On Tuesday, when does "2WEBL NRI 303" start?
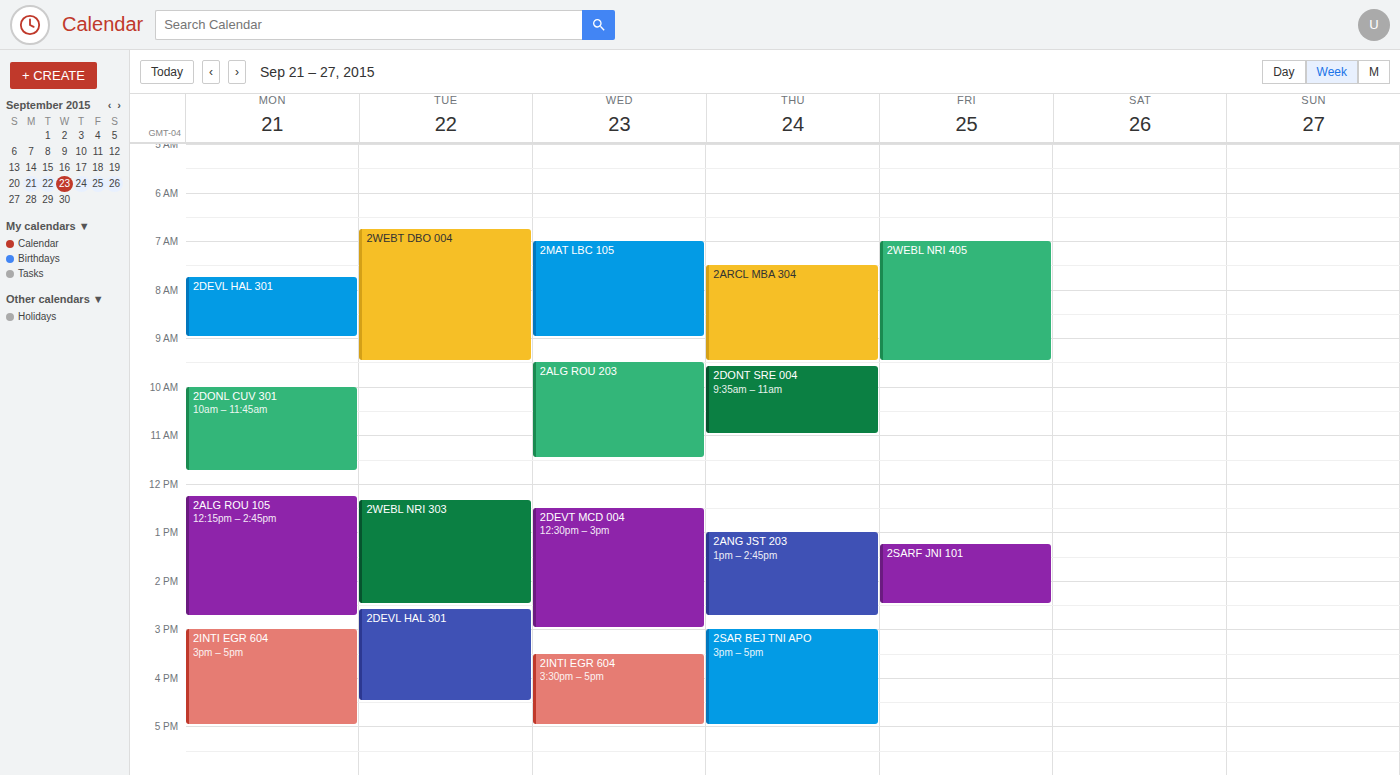
12:20 PM